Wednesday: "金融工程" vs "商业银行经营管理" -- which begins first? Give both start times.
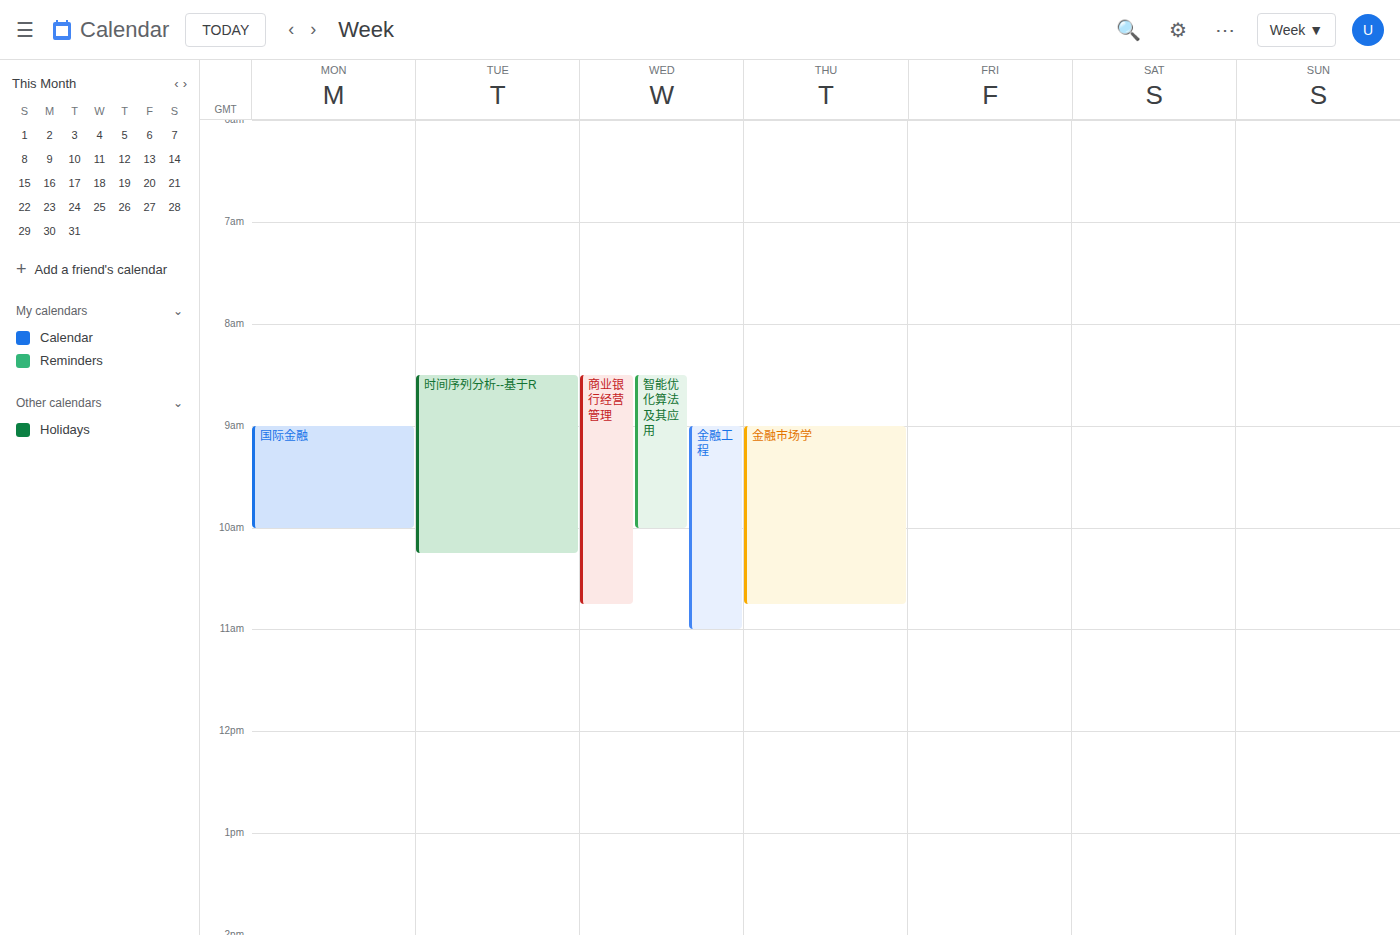
"商业银行经营管理" 08:30; "金融工程" 09:00.